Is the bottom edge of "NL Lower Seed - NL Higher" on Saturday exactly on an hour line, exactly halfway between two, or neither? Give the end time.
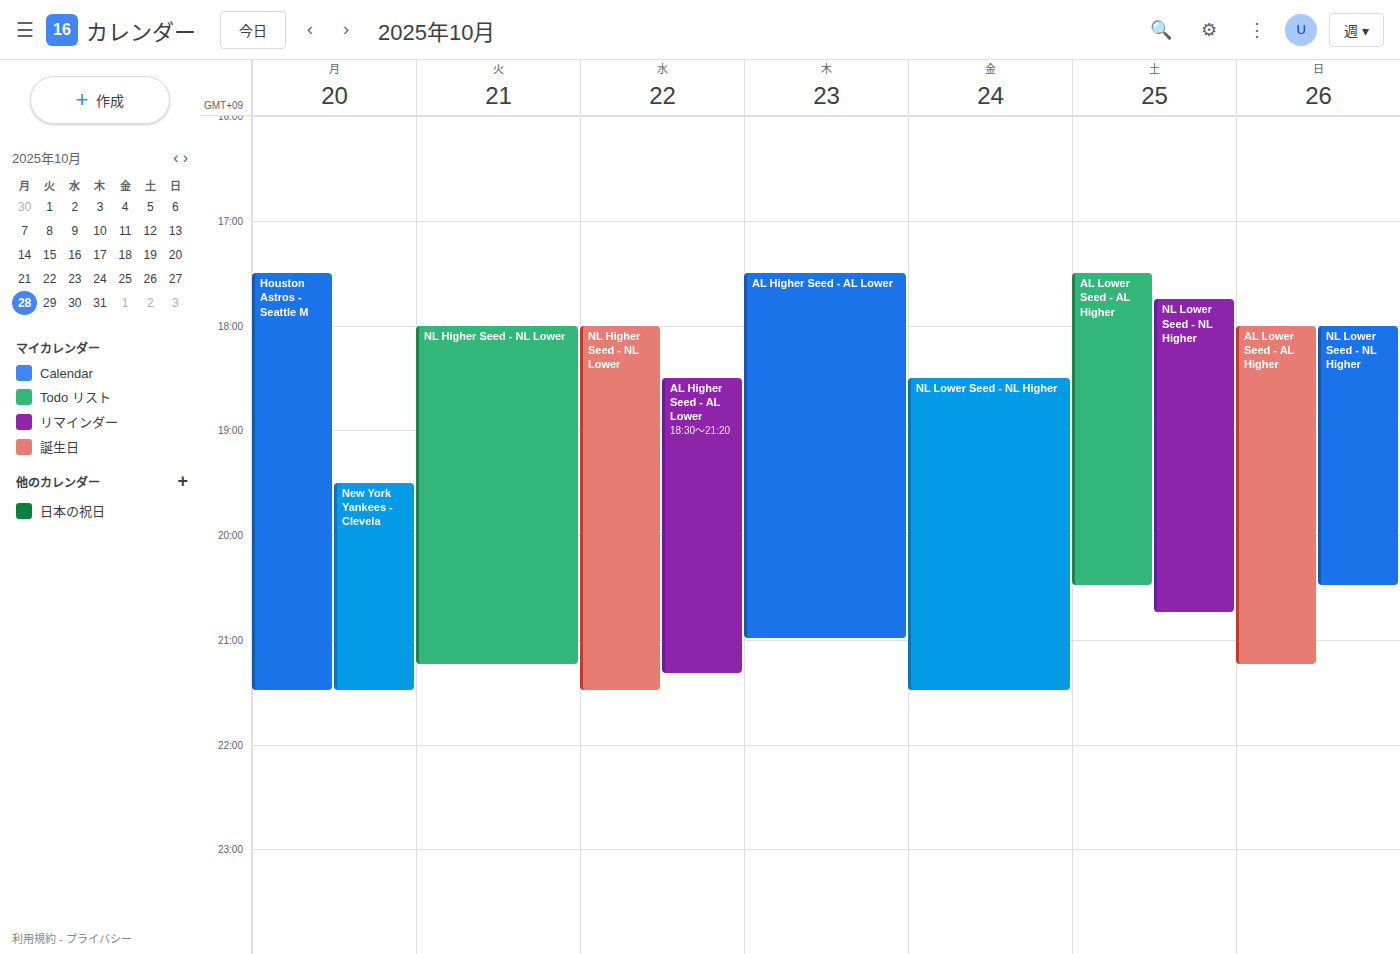
8:45 PM -- neither: three quarters of the way from the 8 PM line to the 9 PM line.